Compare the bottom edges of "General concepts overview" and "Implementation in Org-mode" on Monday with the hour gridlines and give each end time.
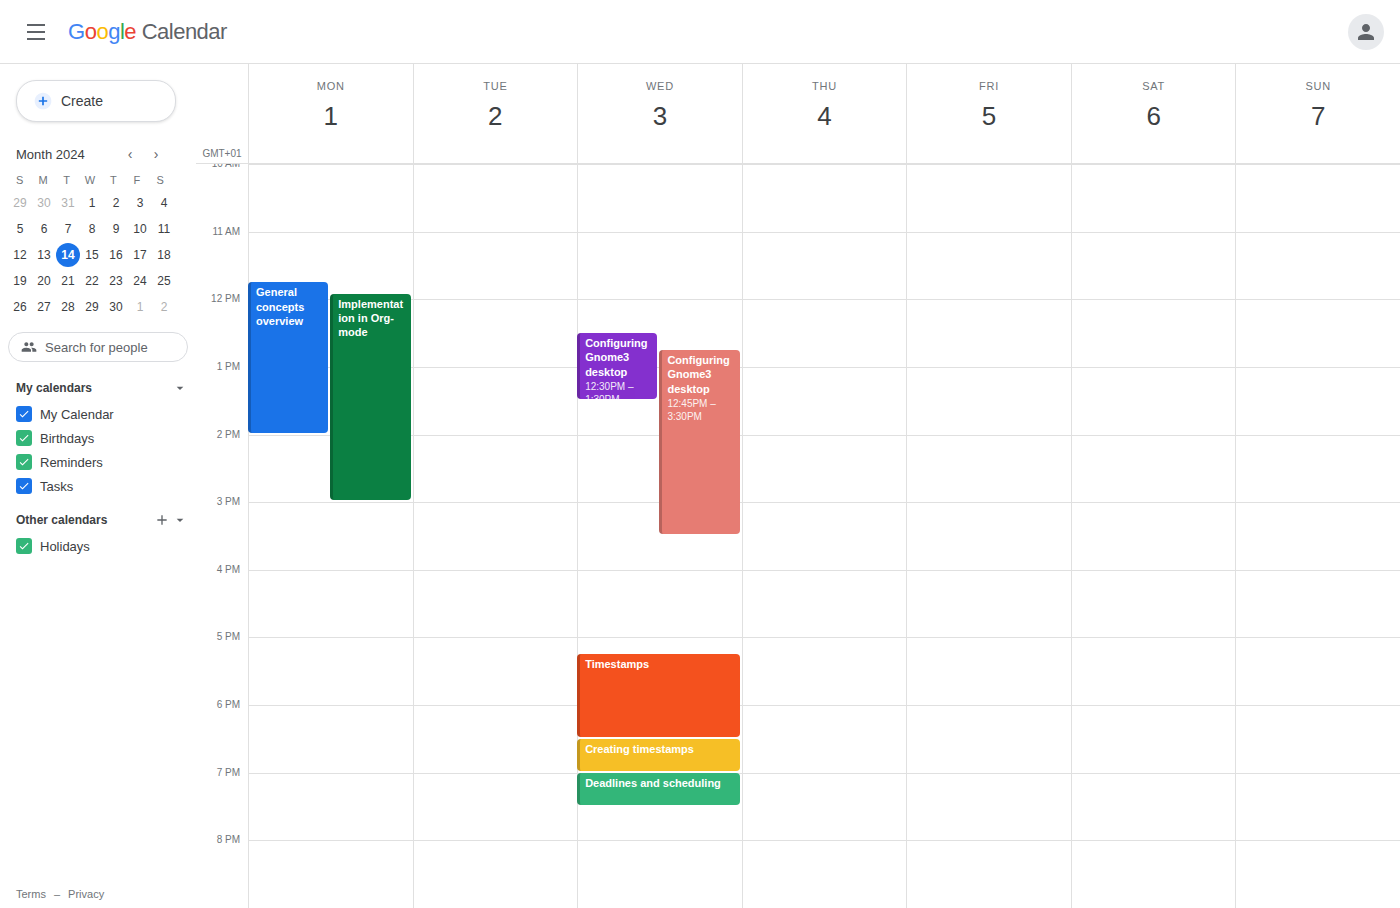
"General concepts overview": 2:00 PM, exactly on the 2 PM line. "Implementation in Org-mode": 3:00 PM, exactly on the 3 PM line.